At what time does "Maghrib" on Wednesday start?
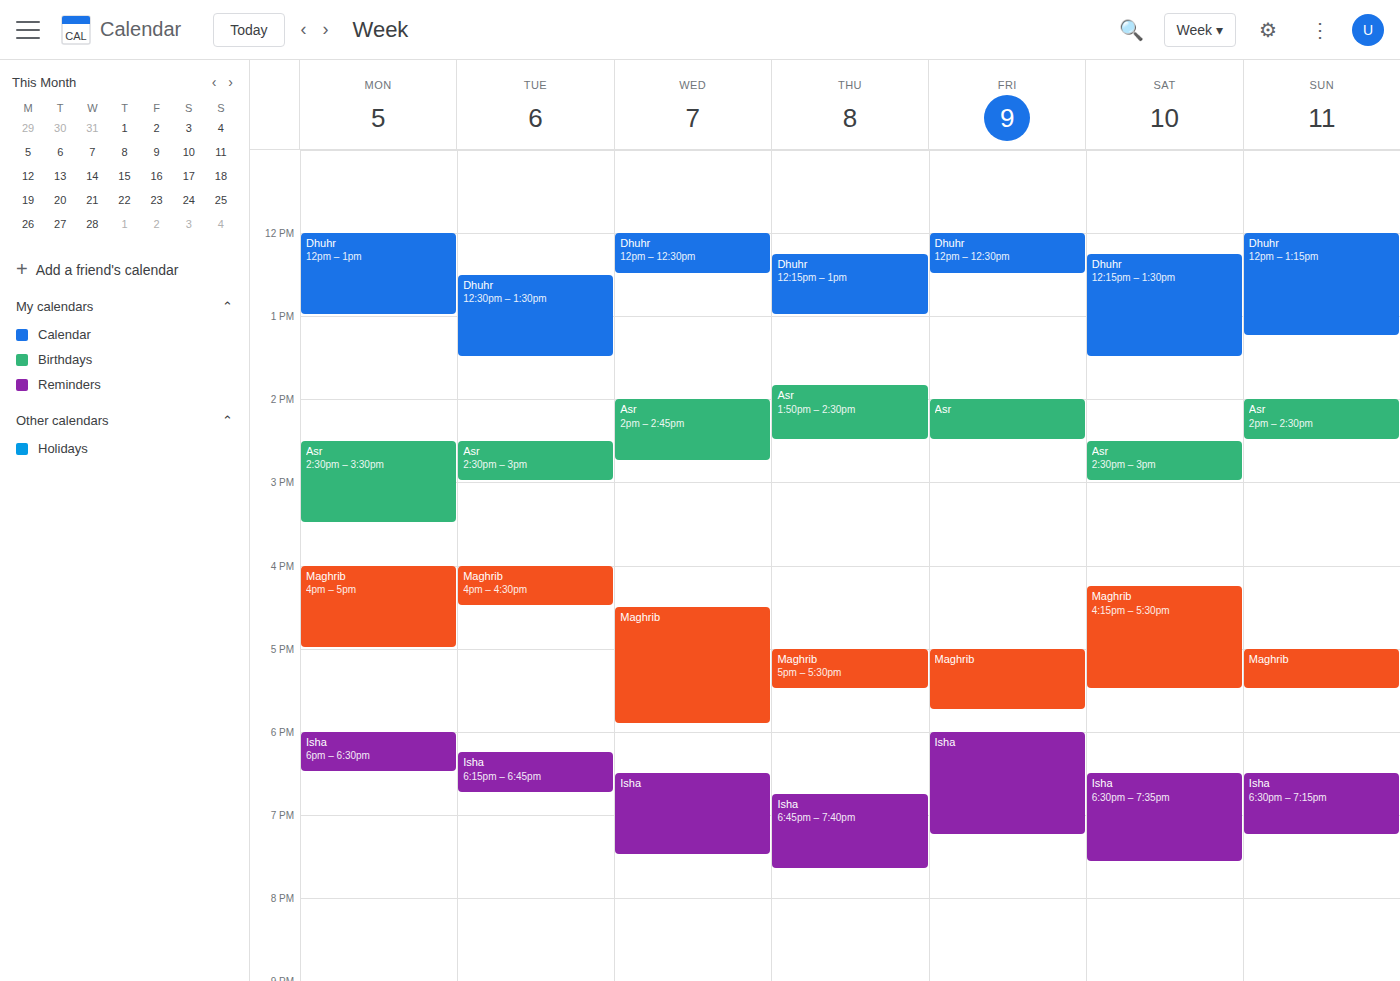
4:30 PM